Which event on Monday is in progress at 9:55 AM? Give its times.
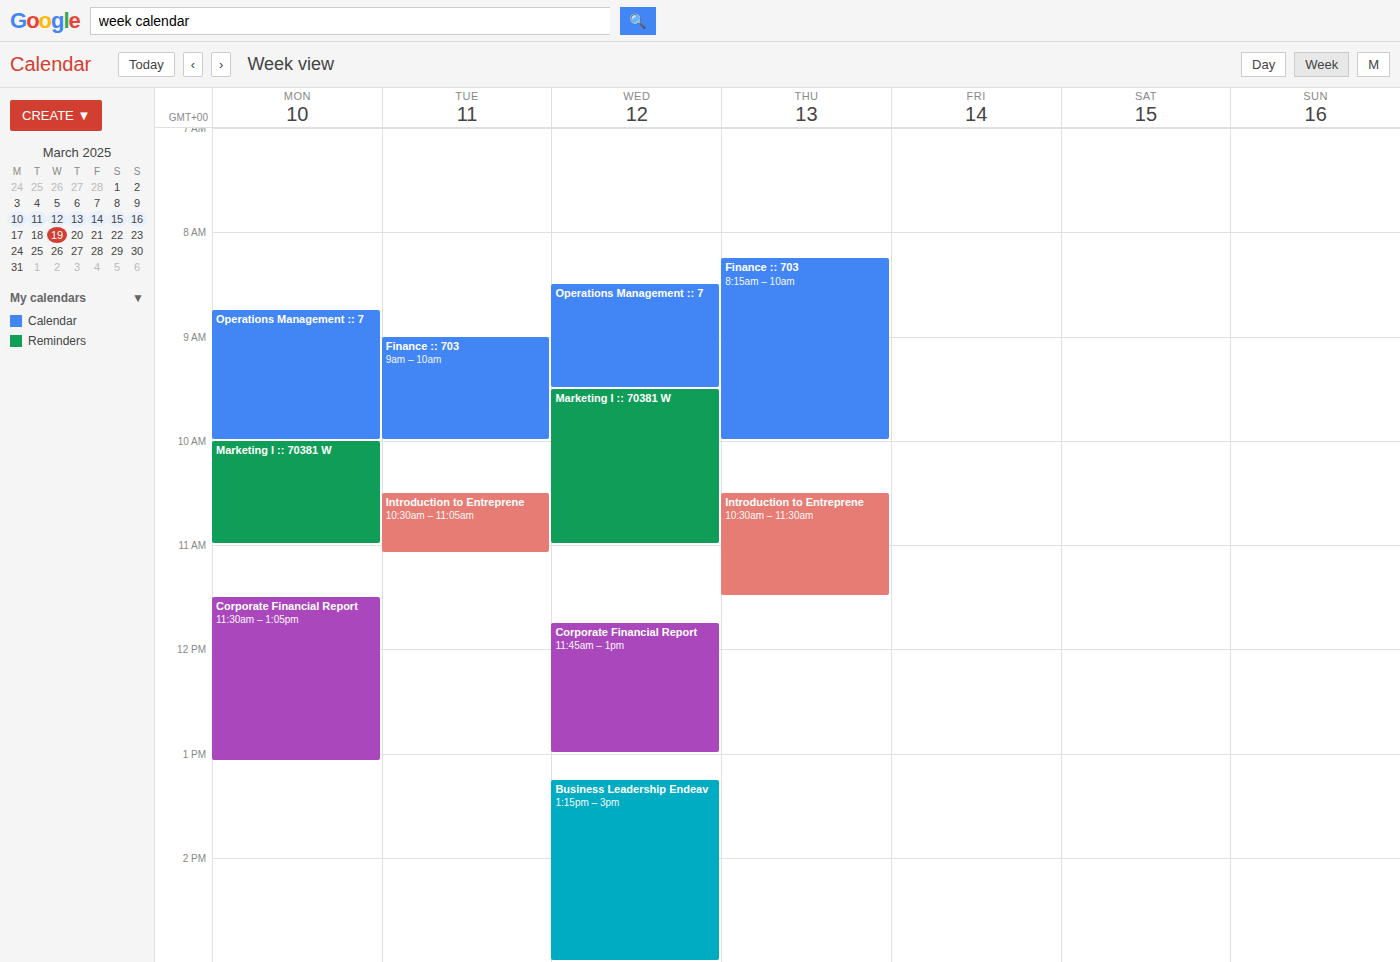
"Operations Management :: 7", 8:45 AM to 10:00 AM